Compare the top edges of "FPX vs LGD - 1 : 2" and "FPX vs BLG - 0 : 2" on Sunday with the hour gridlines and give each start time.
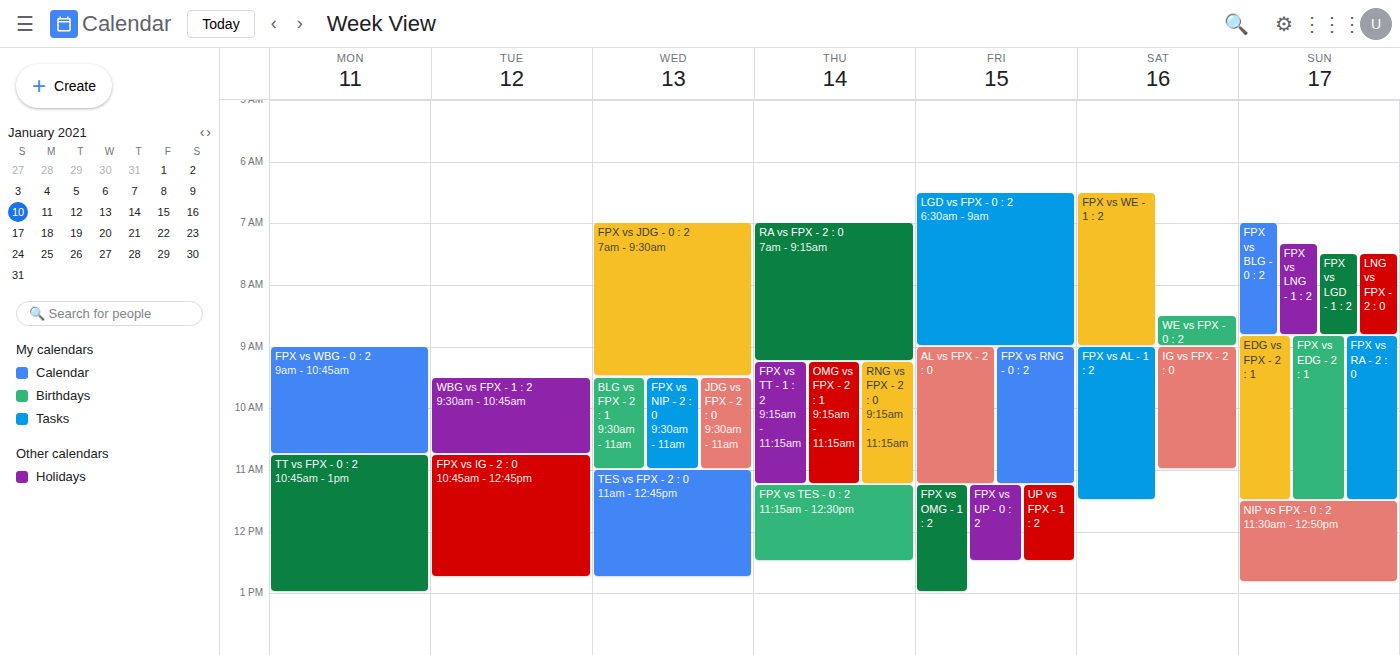
"FPX vs LGD - 1 : 2": 7:30 AM, halfway between the 7 AM and 8 AM lines. "FPX vs BLG - 0 : 2": 7:00 AM, exactly on the 7 AM line.